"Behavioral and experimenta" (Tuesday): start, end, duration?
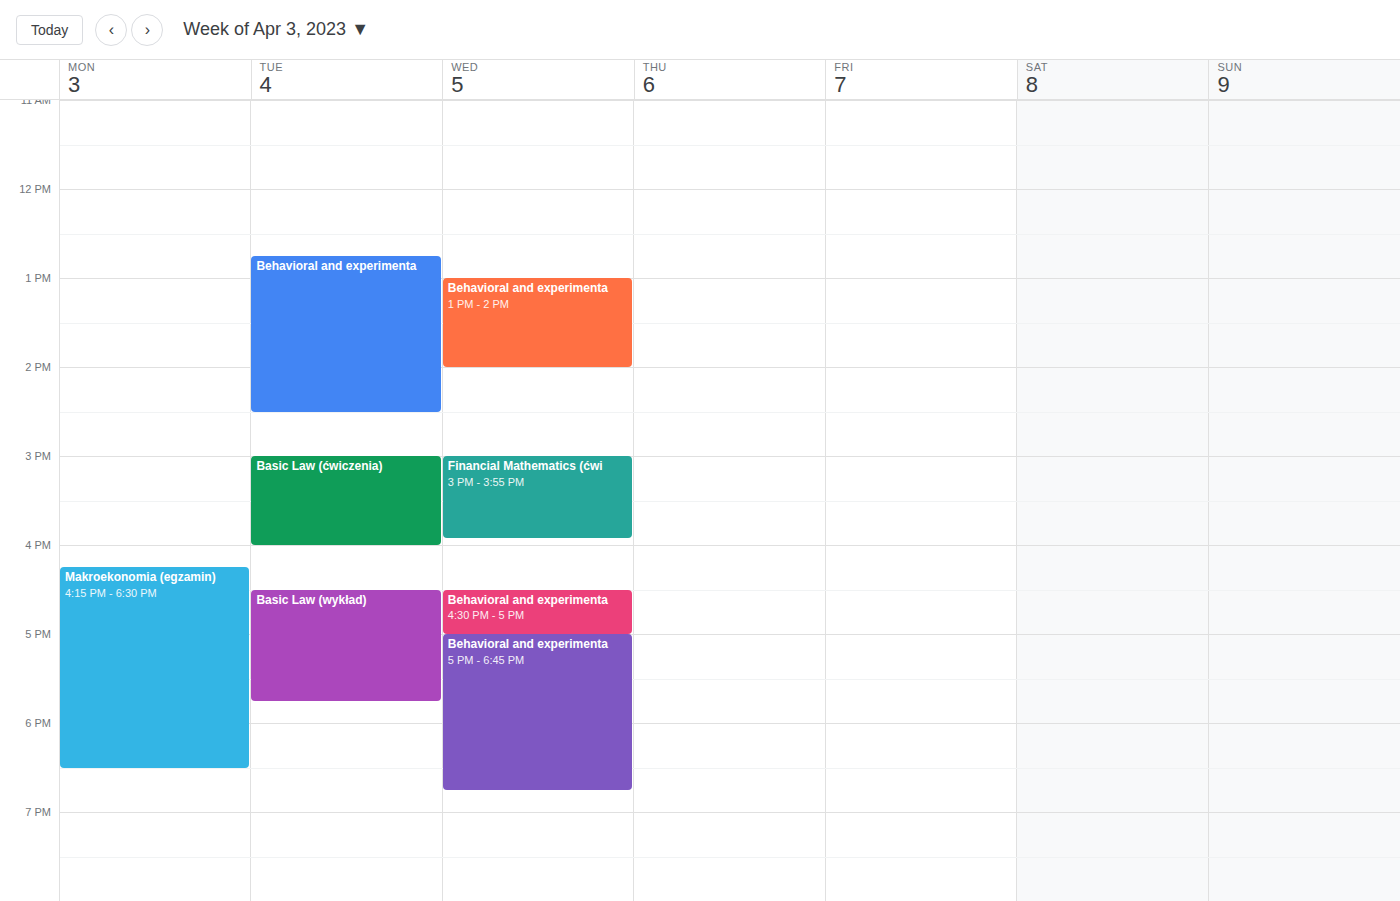
12:45 PM to 2:30 PM, 1 hour 45 minutes